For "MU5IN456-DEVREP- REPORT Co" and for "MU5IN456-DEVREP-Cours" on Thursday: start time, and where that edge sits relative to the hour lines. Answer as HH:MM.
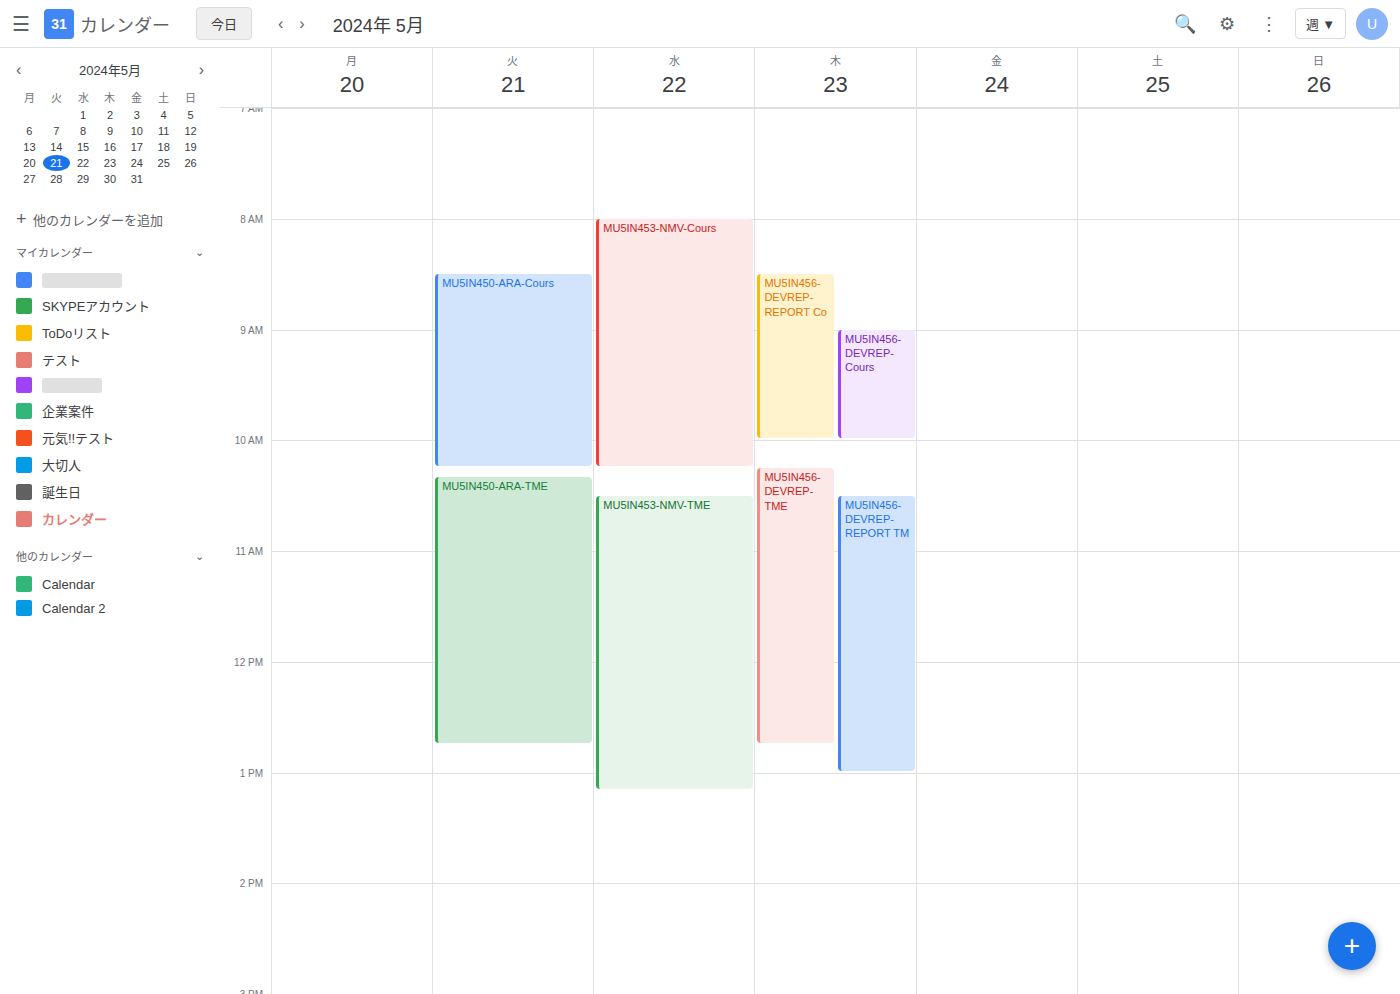
"MU5IN456-DEVREP- REPORT Co": 08:30, halfway between the 08:00 and 09:00 lines. "MU5IN456-DEVREP-Cours": 09:00, exactly on the 09:00 line.